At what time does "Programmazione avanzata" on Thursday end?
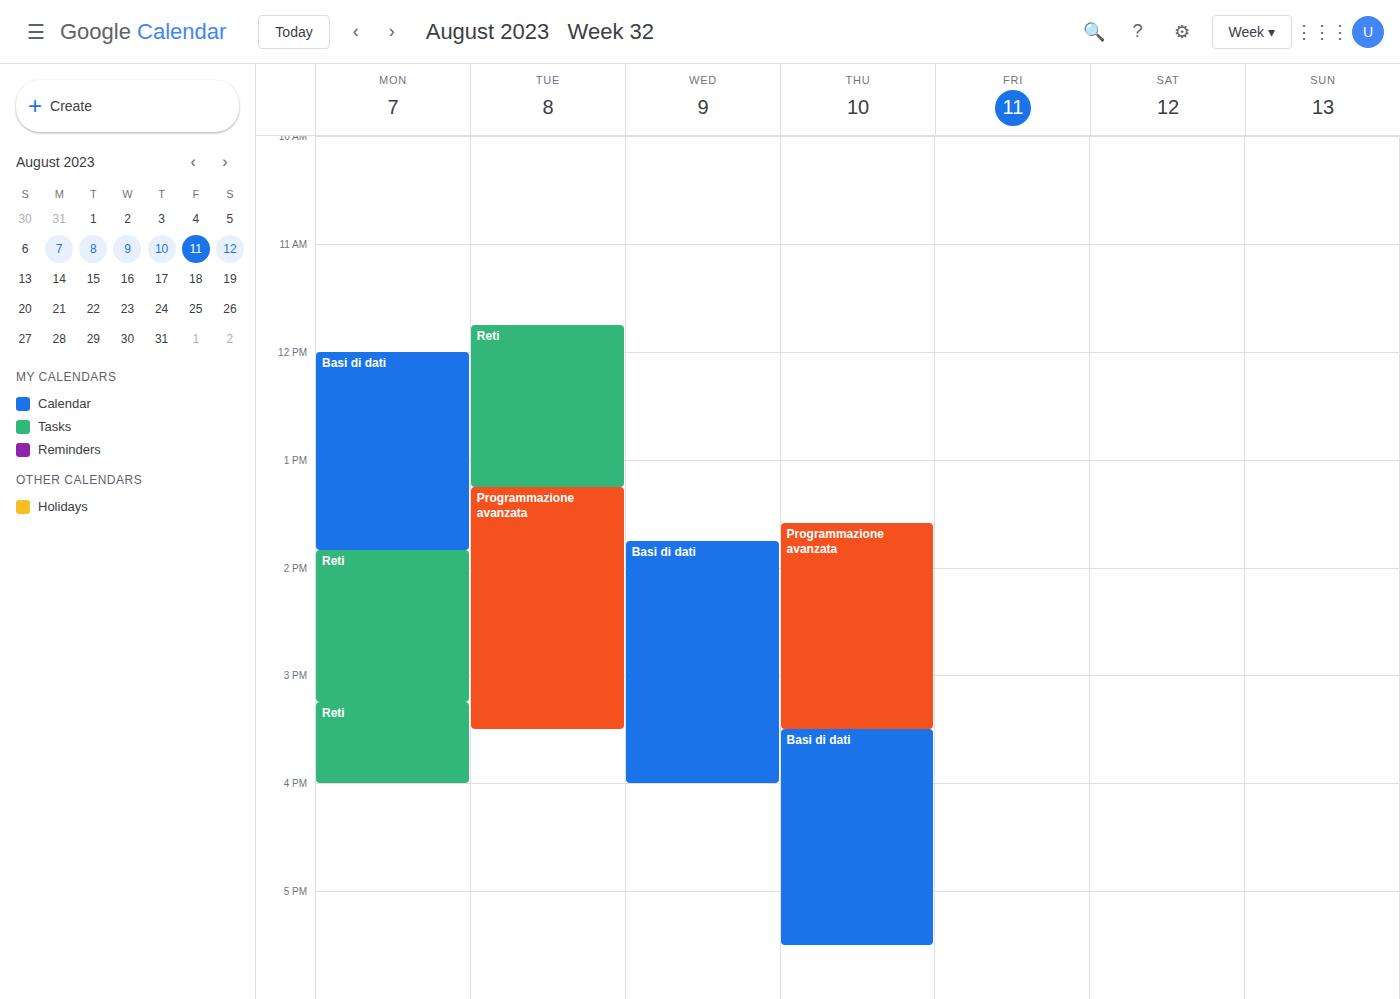
3:30 PM